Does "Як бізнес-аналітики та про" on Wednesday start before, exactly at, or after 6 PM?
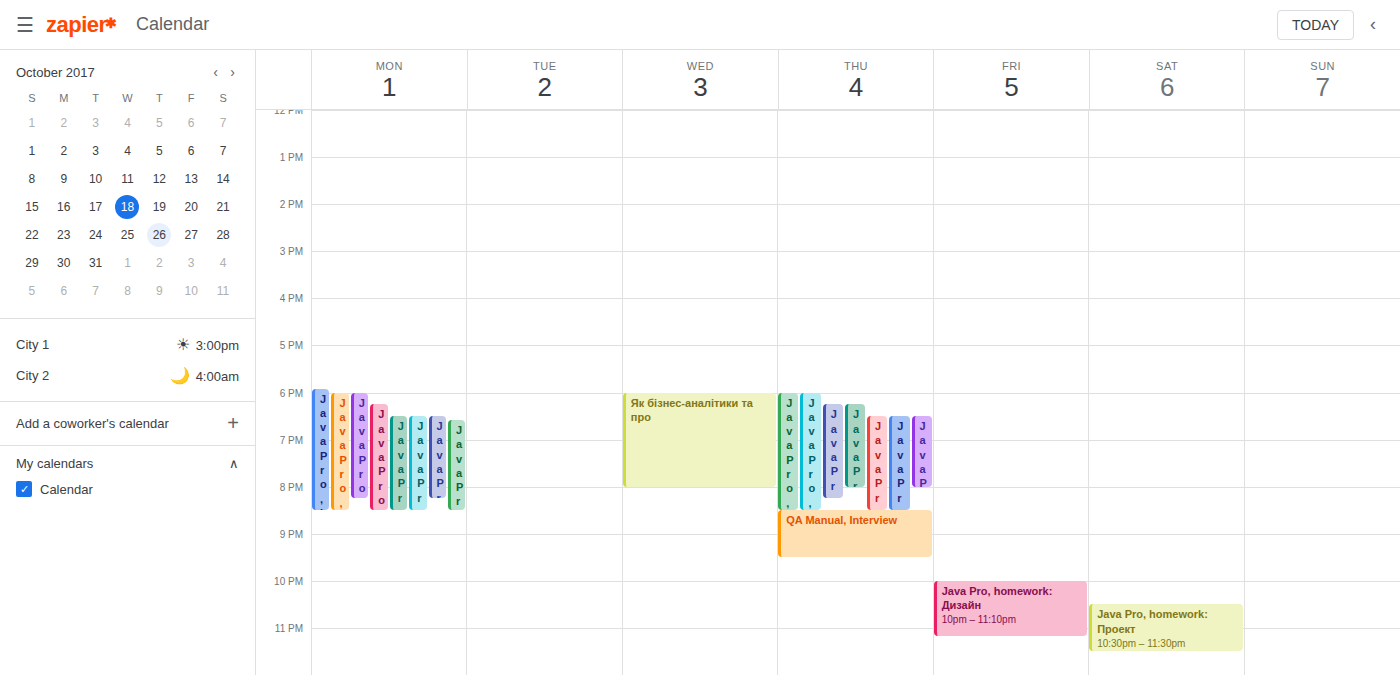
6:00 PM -- exactly at 6 PM, on the 6 PM line.